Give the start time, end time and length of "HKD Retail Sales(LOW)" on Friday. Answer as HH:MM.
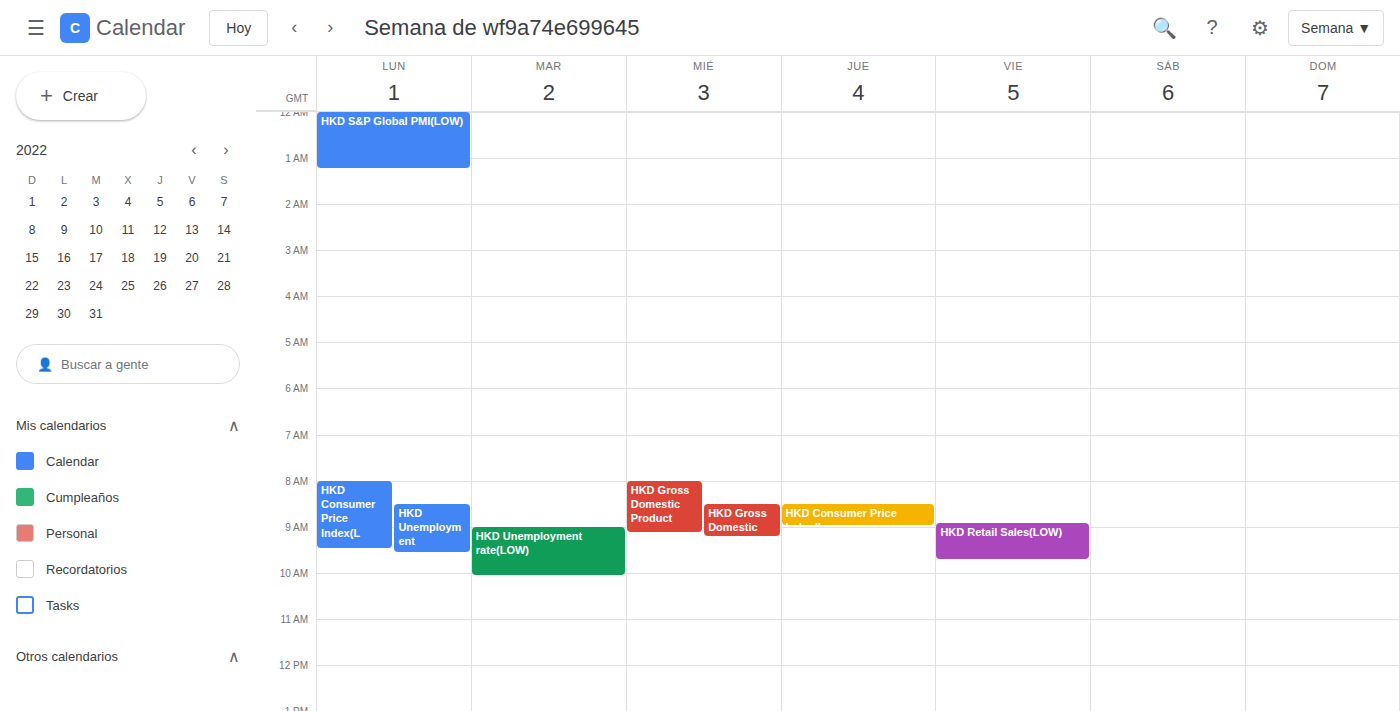
08:55 to 09:45, 50 minutes